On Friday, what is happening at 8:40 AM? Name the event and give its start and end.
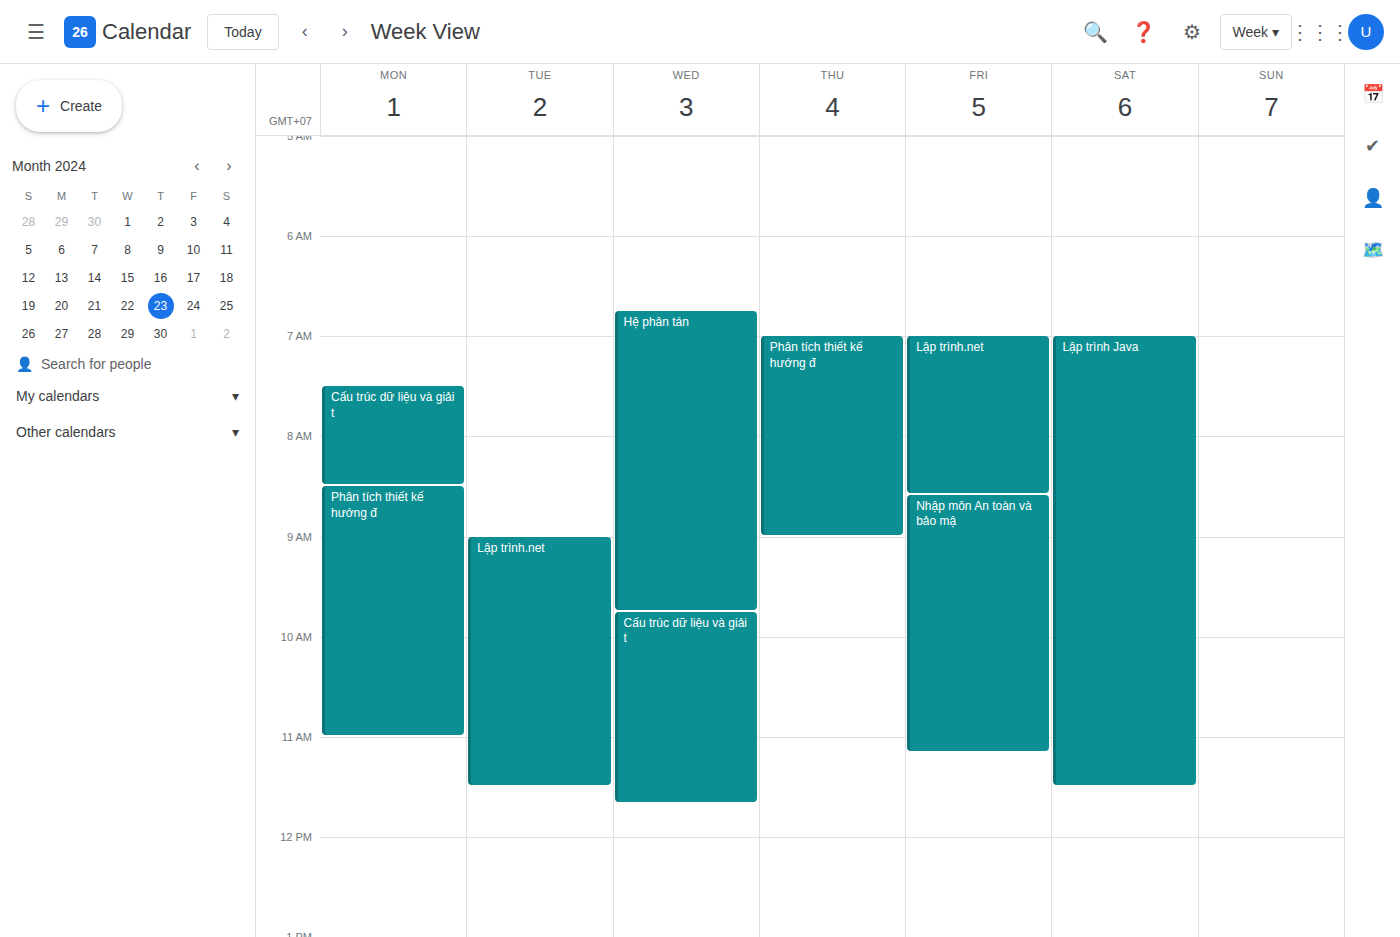
"Nhập môn An toàn và bảo mậ", 8:35 AM to 11:10 AM